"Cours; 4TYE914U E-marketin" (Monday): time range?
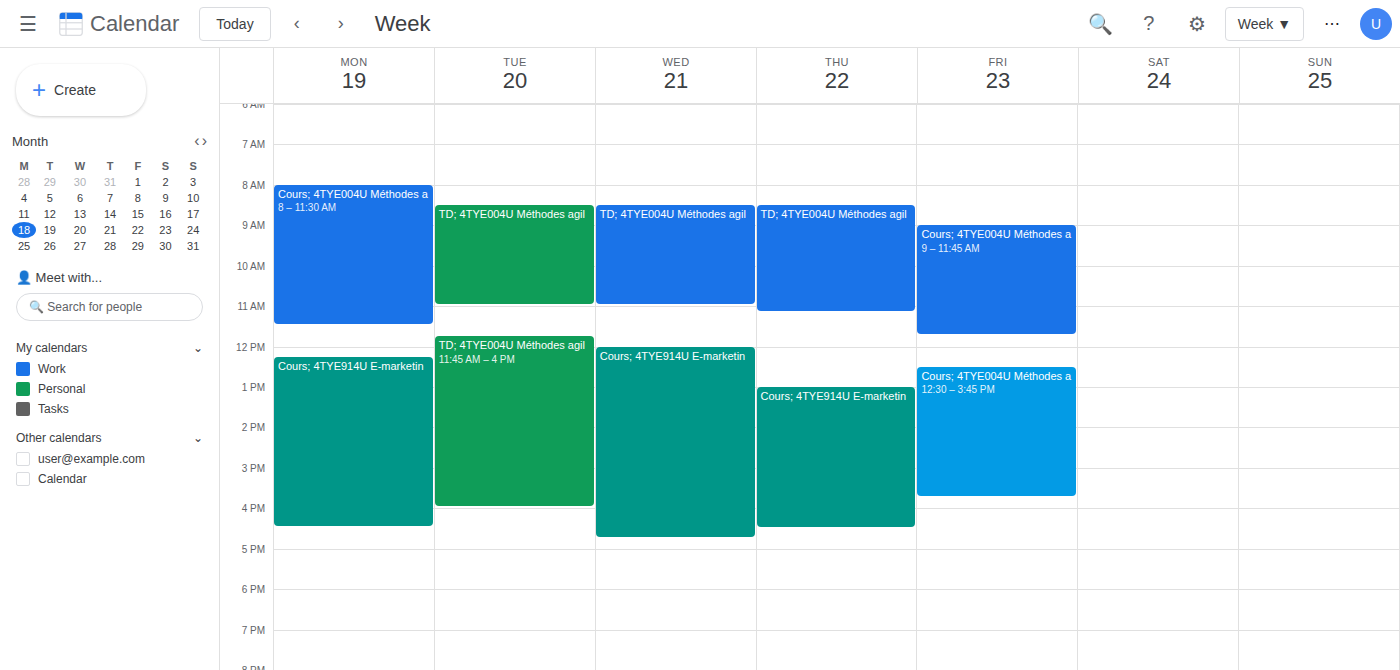
12:15 to 16:30